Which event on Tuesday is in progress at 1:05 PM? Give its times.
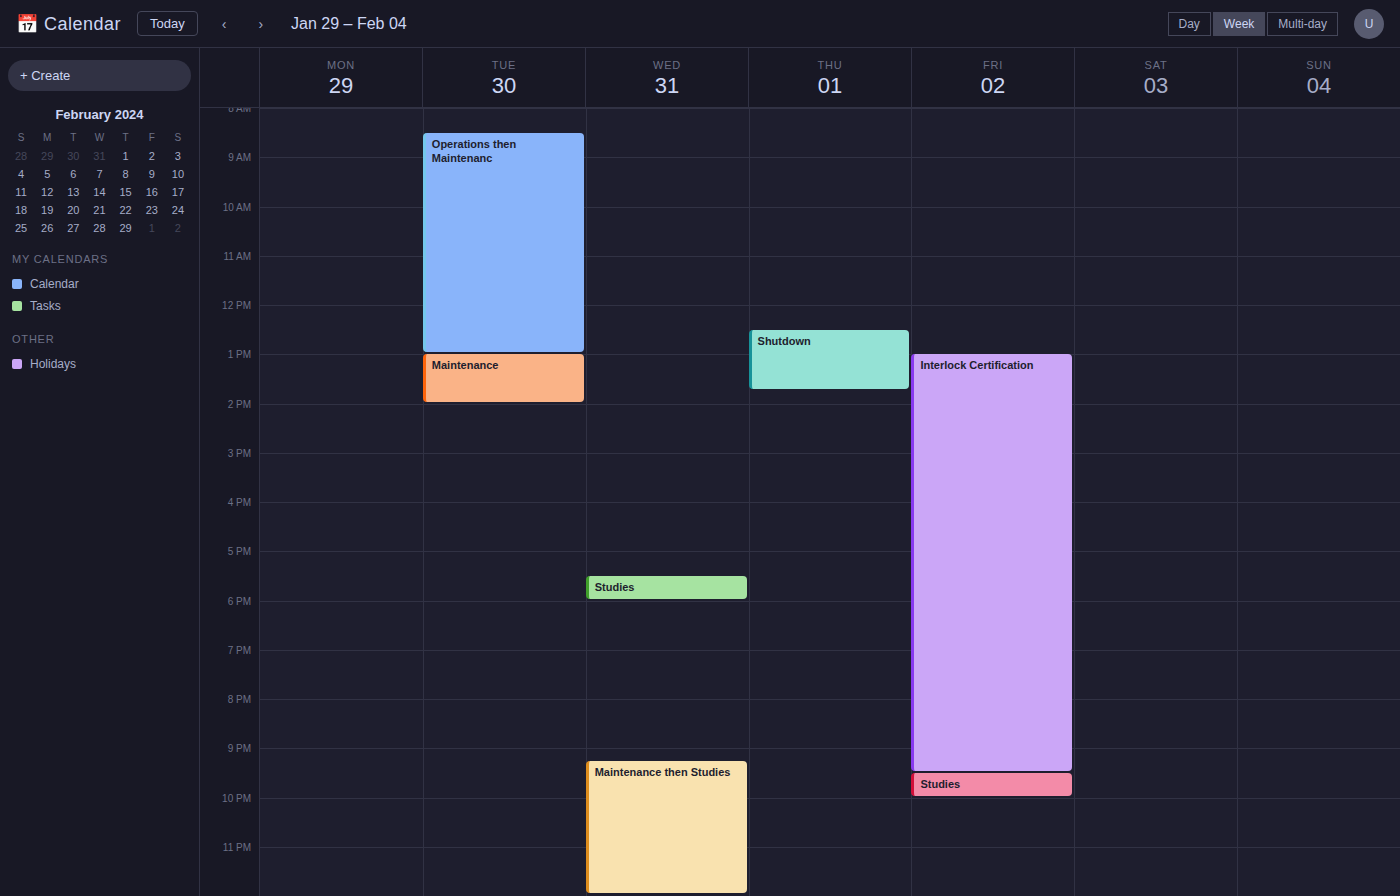
"Maintenance", 1:00 PM to 2:00 PM